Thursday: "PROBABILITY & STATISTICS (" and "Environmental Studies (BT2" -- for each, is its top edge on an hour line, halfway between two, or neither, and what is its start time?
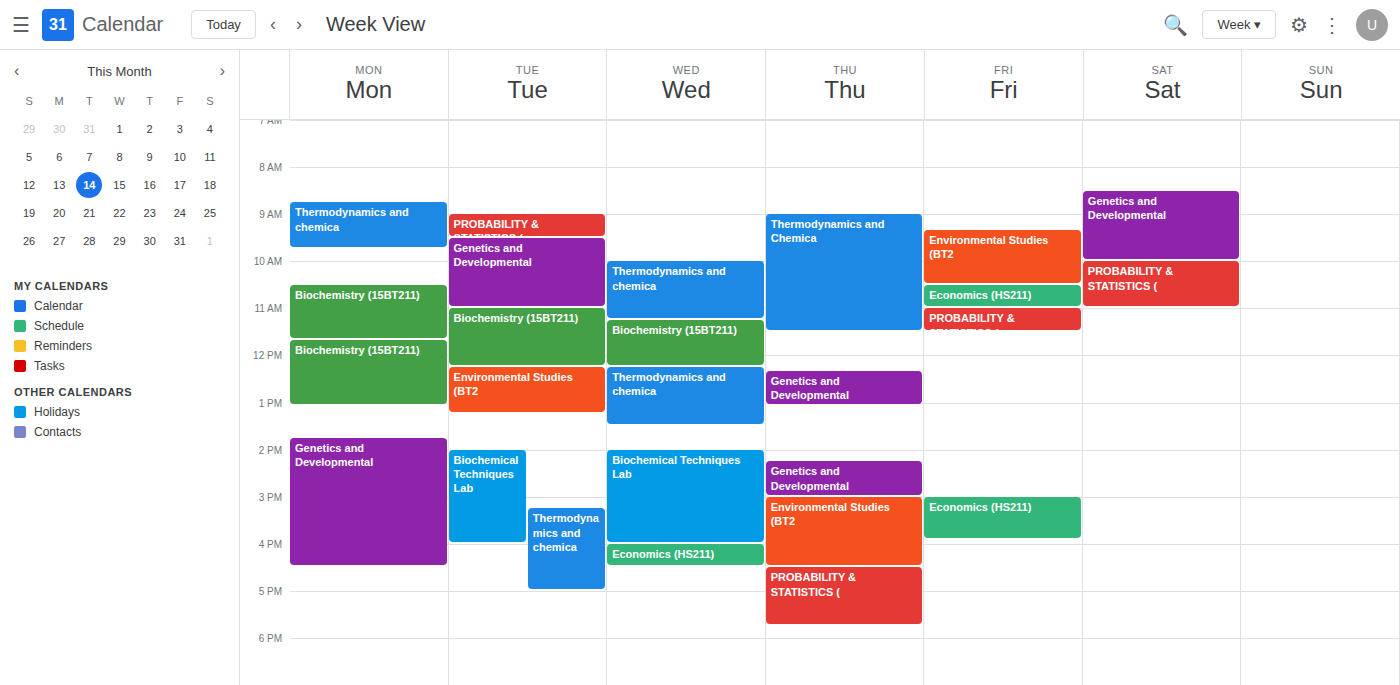
"PROBABILITY & STATISTICS (": 16:30, halfway between the 16:00 and 17:00 lines. "Environmental Studies (BT2": 15:00, exactly on the 15:00 line.